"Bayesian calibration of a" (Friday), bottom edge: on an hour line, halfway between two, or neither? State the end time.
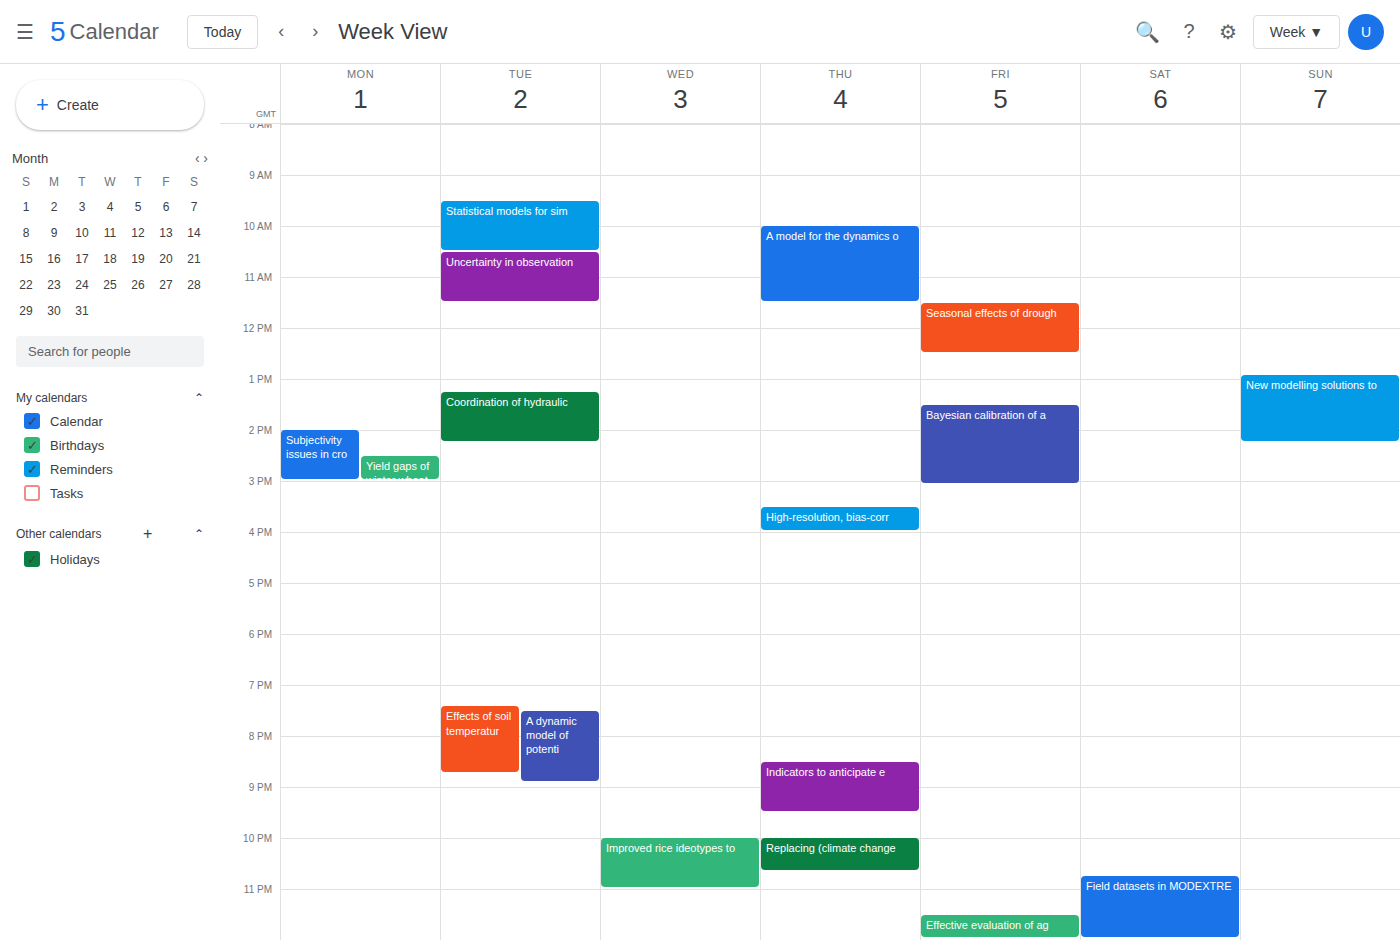
3:05 PM -- neither: 5 minutes below the 3 PM line and 55 minutes above the 4 PM line.